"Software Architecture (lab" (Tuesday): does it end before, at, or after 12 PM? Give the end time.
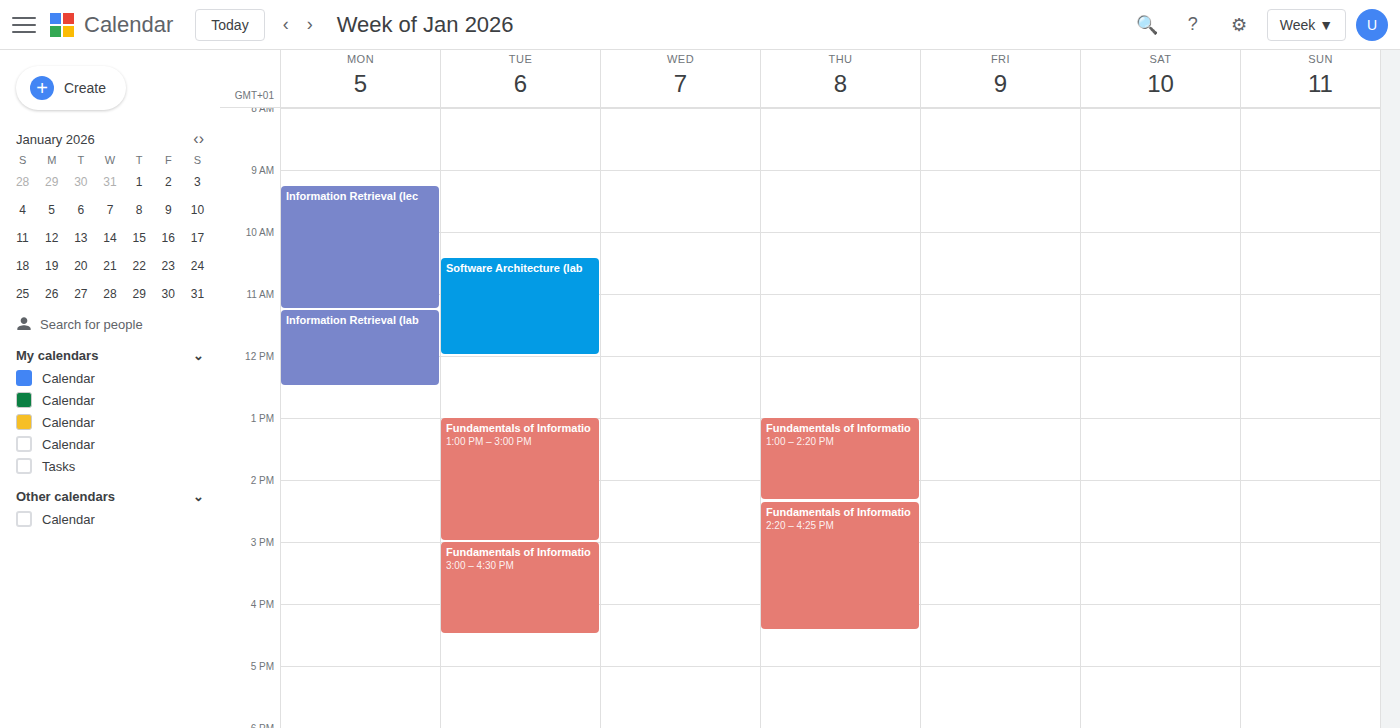
12:00 PM -- exactly at 12 PM, on the 12 PM line.